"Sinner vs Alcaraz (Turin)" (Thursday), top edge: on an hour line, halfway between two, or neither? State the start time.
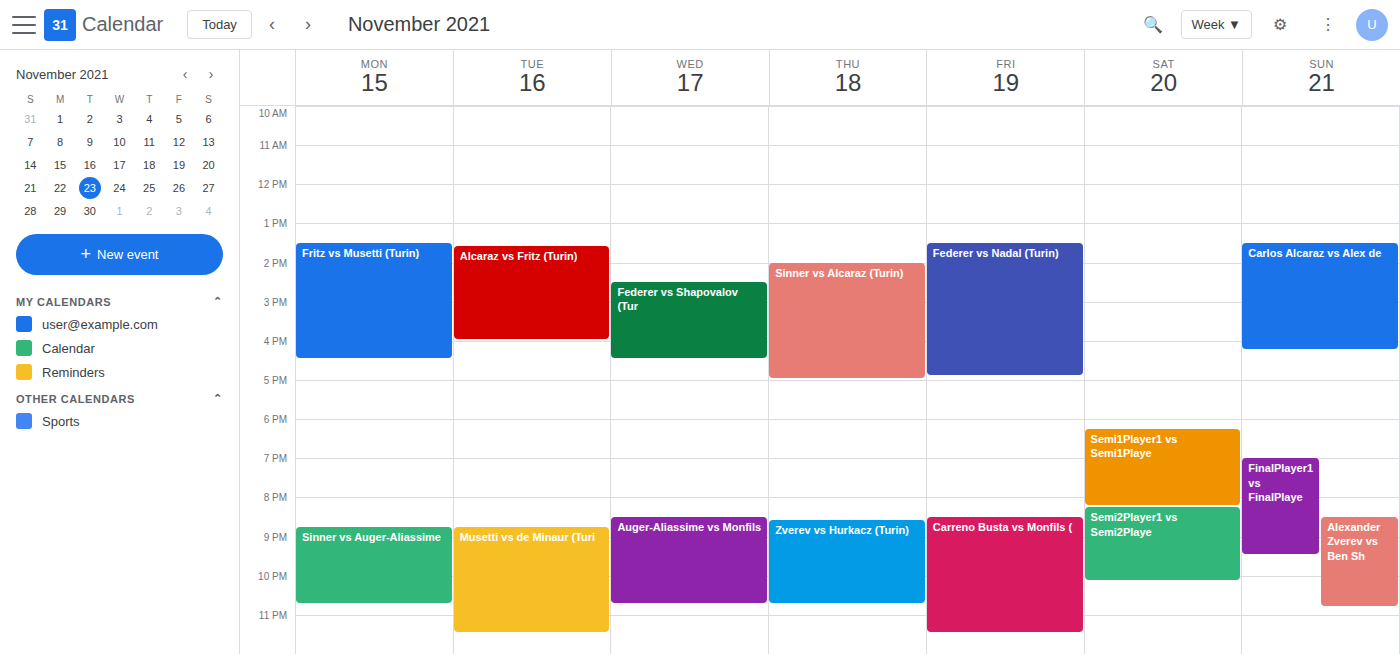
2:00 PM -- exactly on the 2 PM line.